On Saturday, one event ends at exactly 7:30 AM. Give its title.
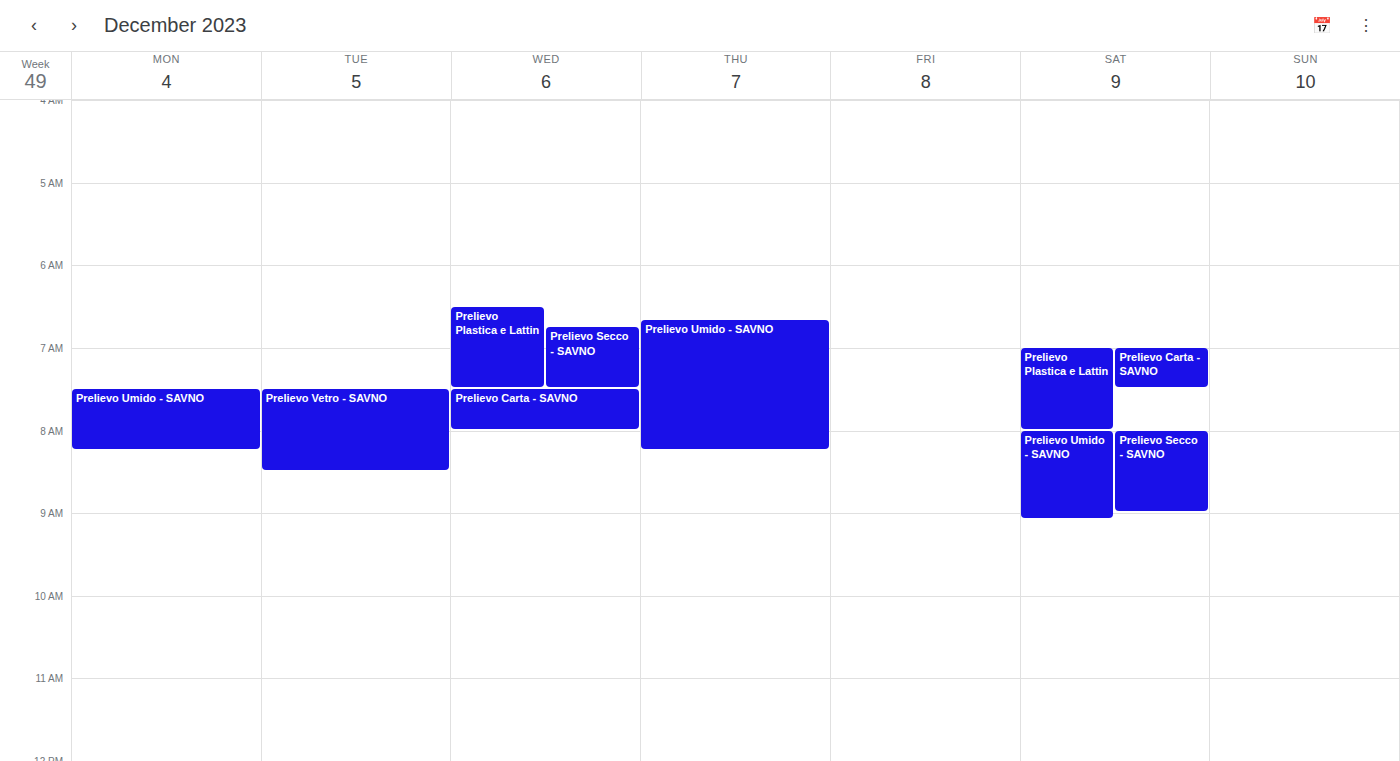
"Prelievo Carta - SAVNO"